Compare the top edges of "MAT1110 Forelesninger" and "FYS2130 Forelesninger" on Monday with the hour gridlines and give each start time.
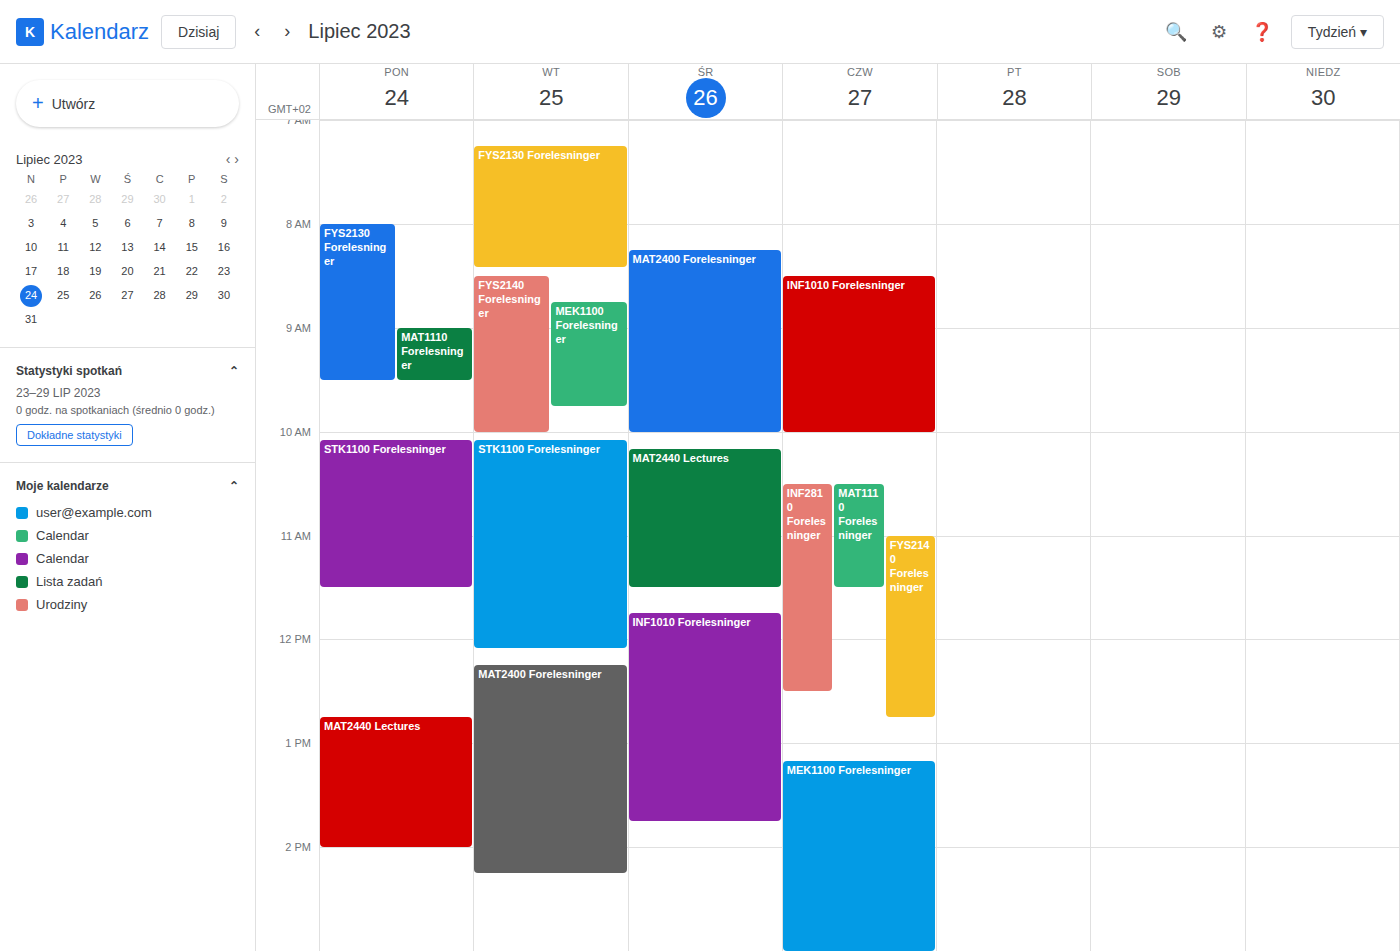
"MAT1110 Forelesninger": 9:00 AM, exactly on the 9 AM line. "FYS2130 Forelesninger": 8:00 AM, exactly on the 8 AM line.